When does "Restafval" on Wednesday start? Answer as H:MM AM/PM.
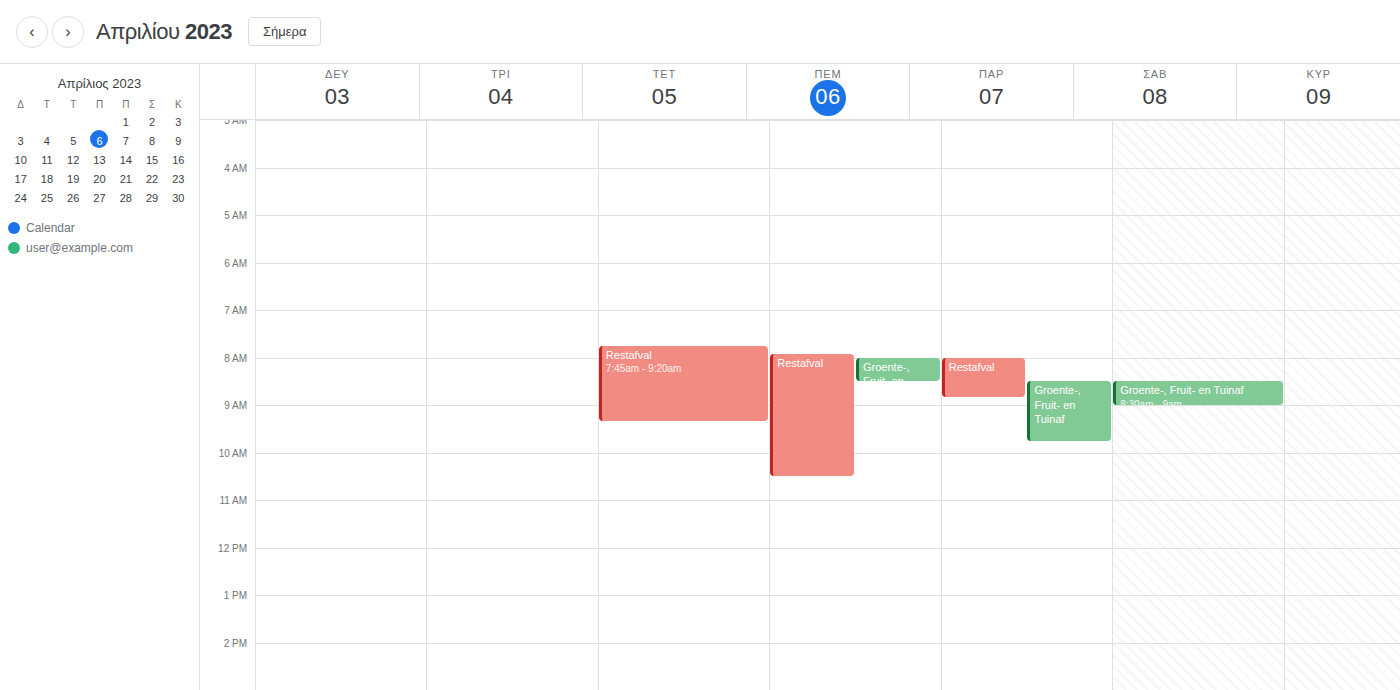
7:45 AM